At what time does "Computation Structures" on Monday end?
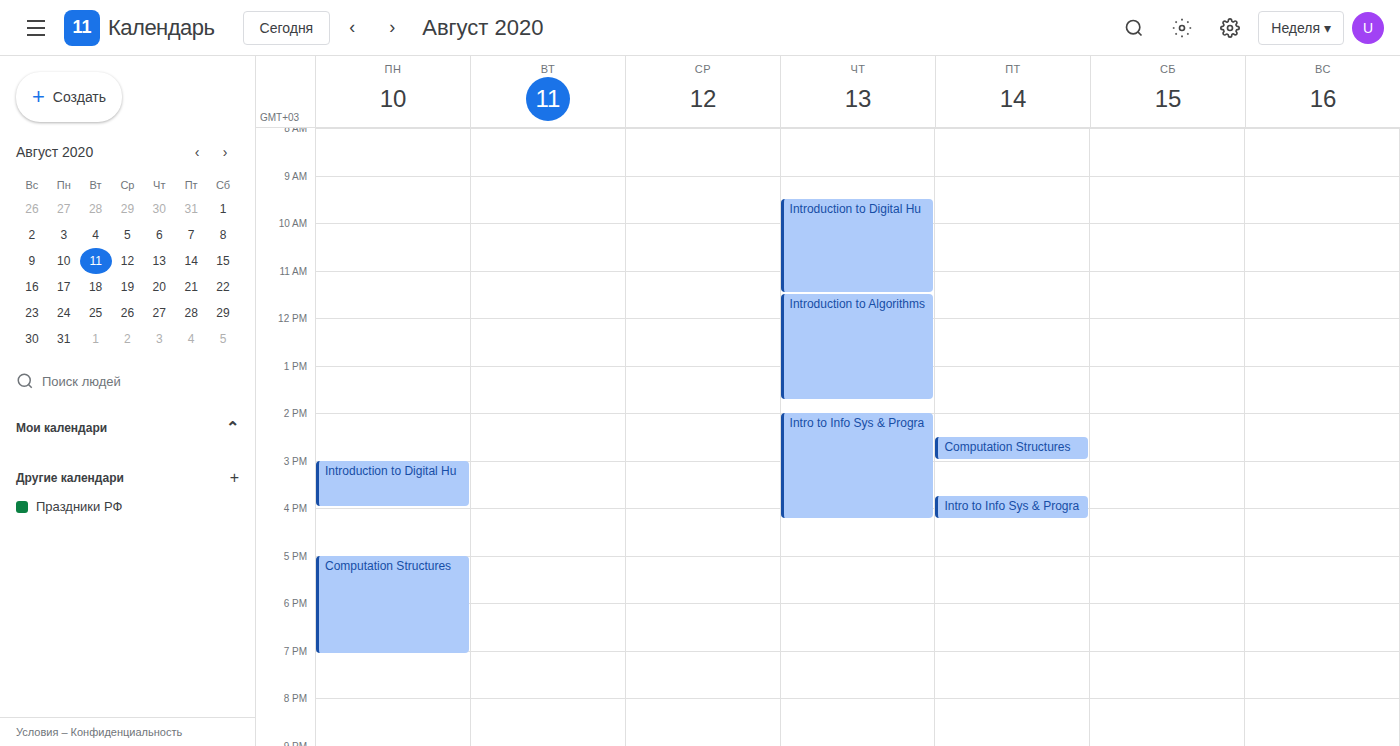
7:05 PM